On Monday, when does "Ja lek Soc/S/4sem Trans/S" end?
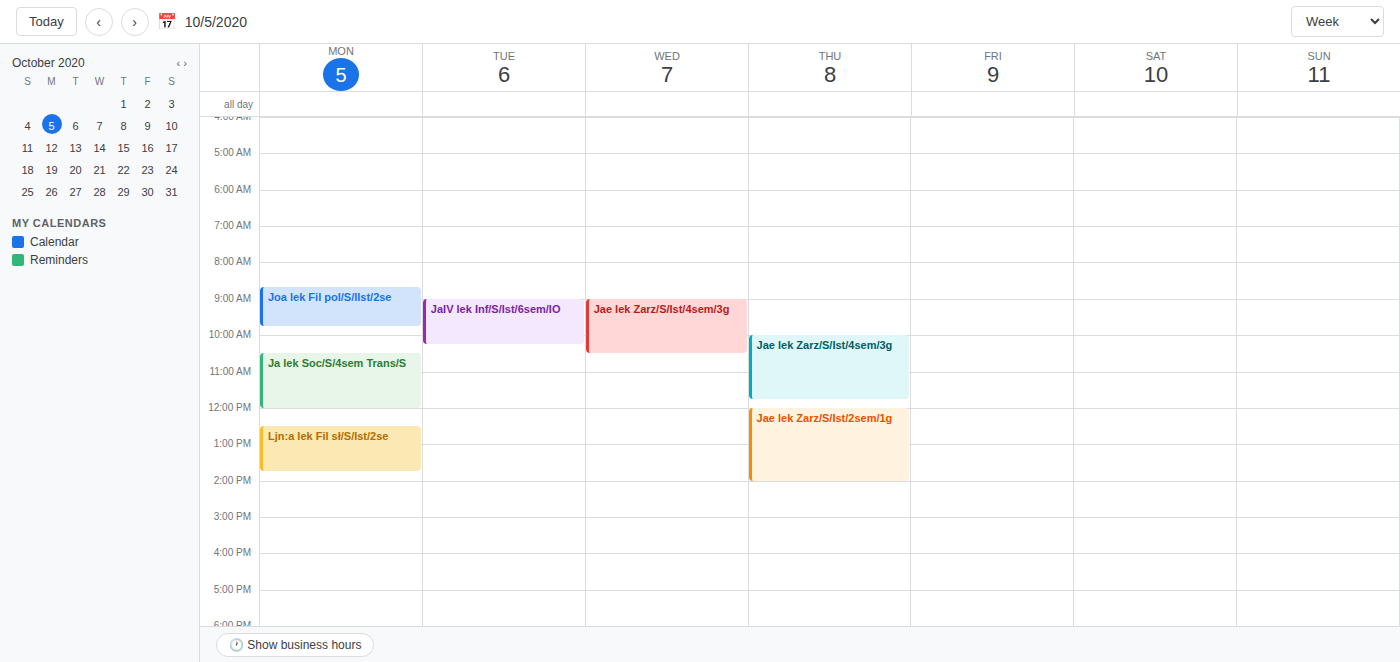
12:00 PM